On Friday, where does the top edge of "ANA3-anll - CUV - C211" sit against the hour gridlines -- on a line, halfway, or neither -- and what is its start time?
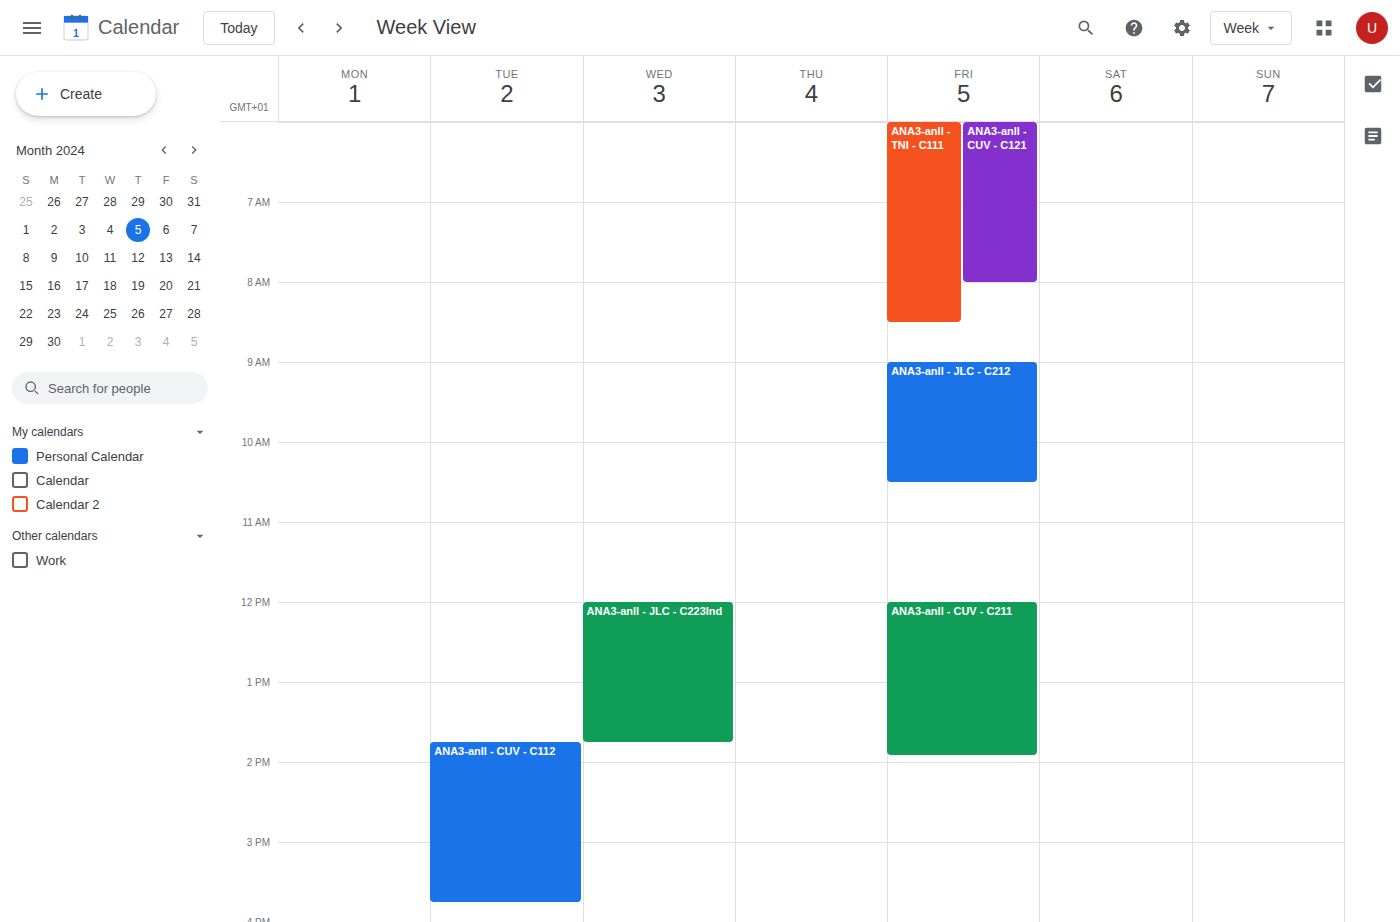
12:00 PM -- exactly on the 12 PM line.